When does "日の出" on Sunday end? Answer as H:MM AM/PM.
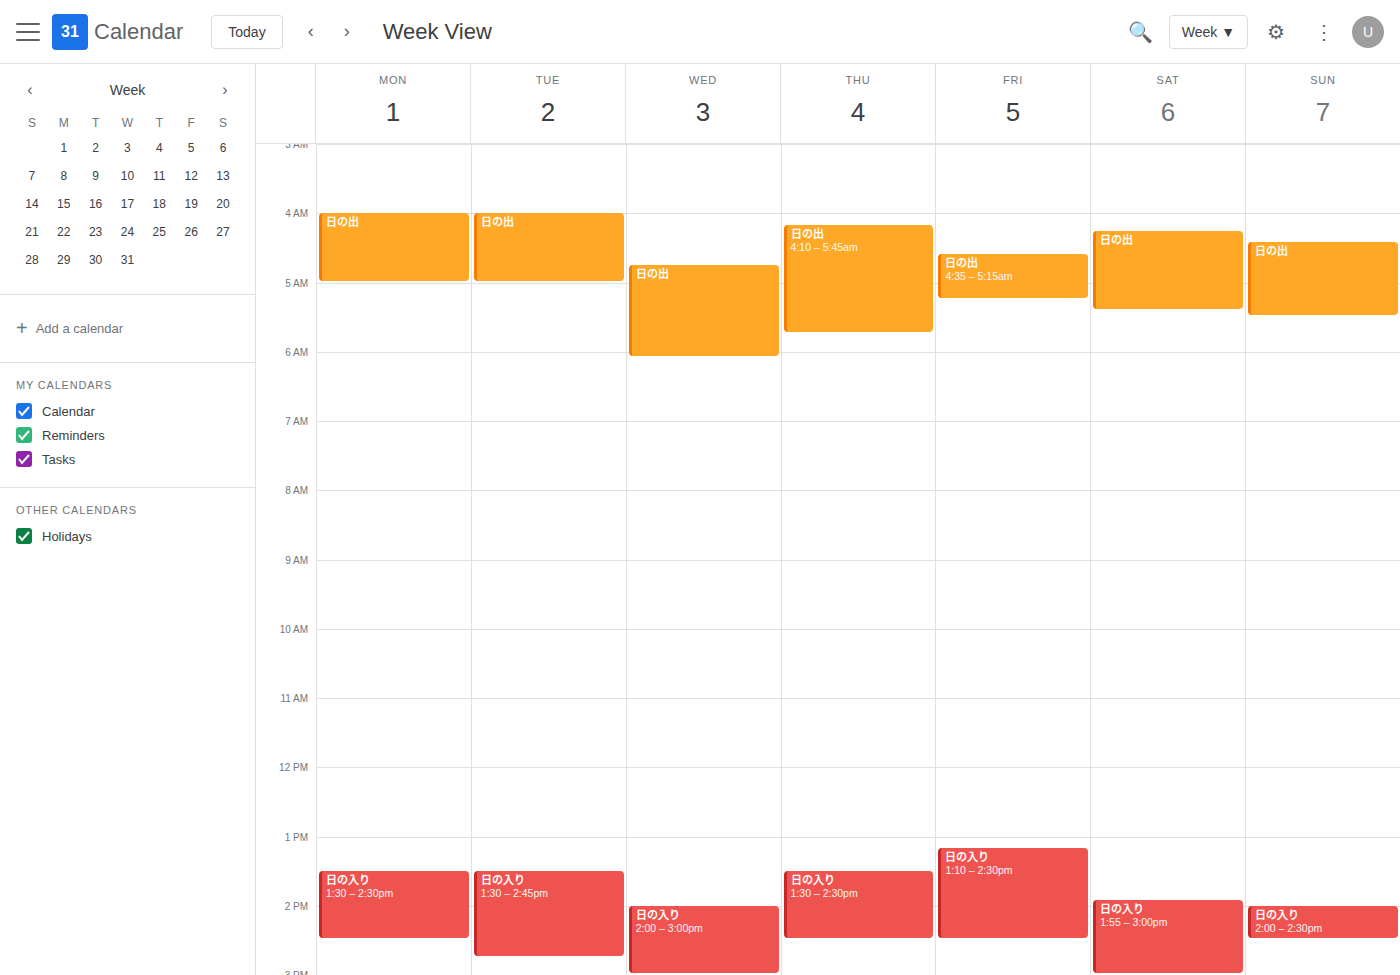
5:30 AM